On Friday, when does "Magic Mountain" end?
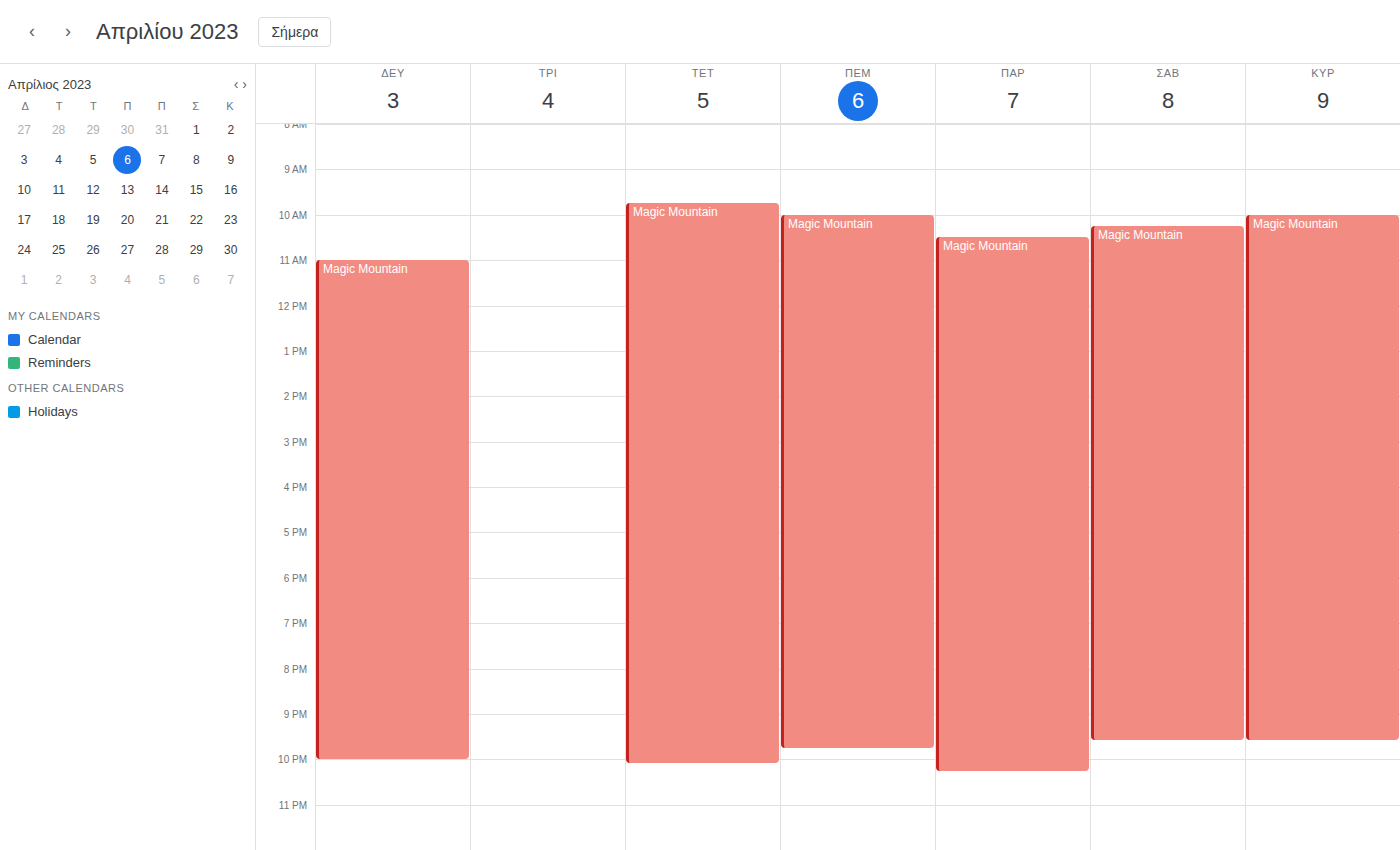
10:15 PM